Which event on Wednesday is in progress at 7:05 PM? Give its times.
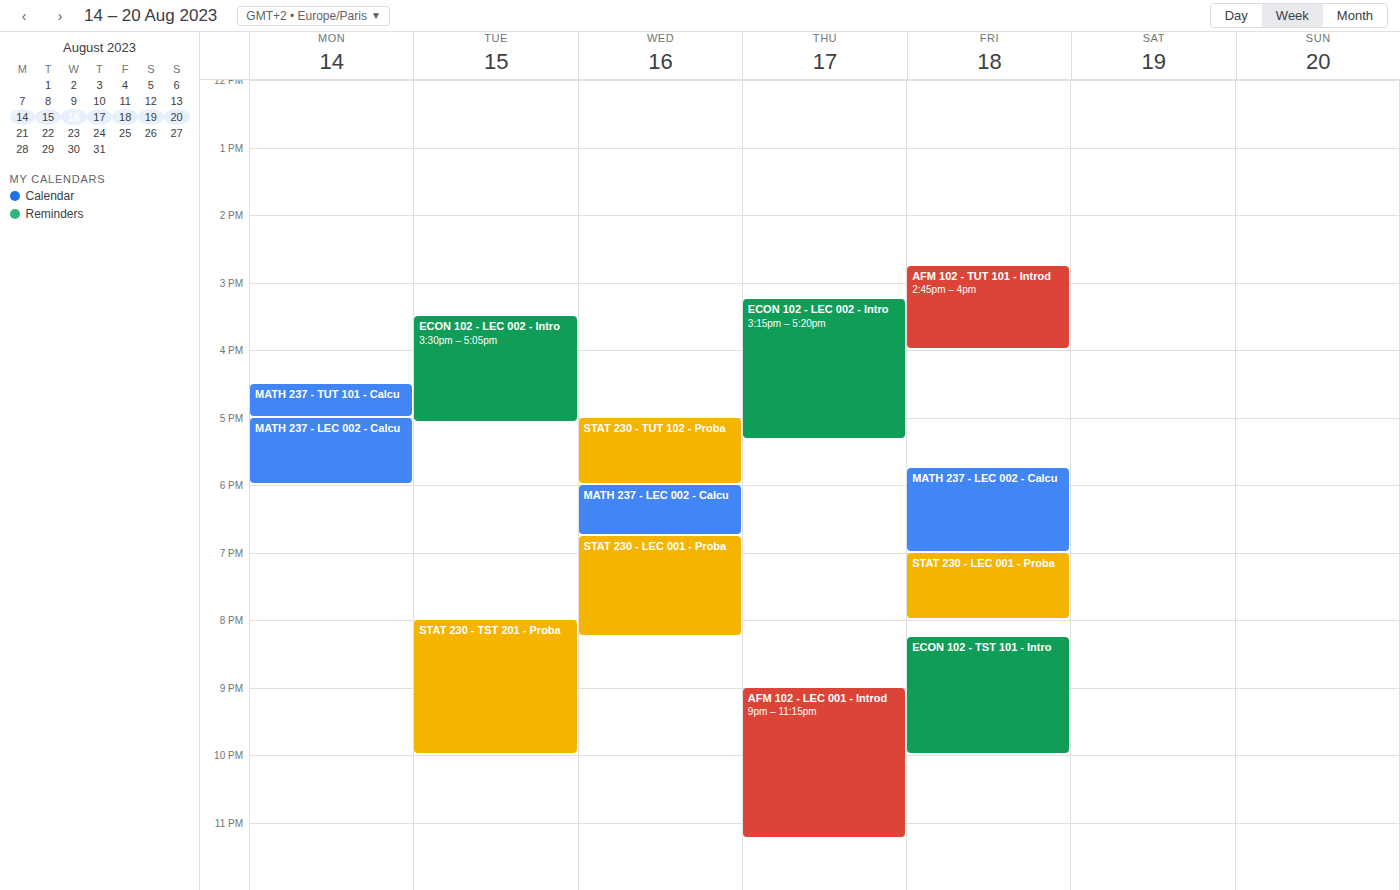
"STAT 230 - LEC 001 - Proba", 6:45 PM to 8:15 PM